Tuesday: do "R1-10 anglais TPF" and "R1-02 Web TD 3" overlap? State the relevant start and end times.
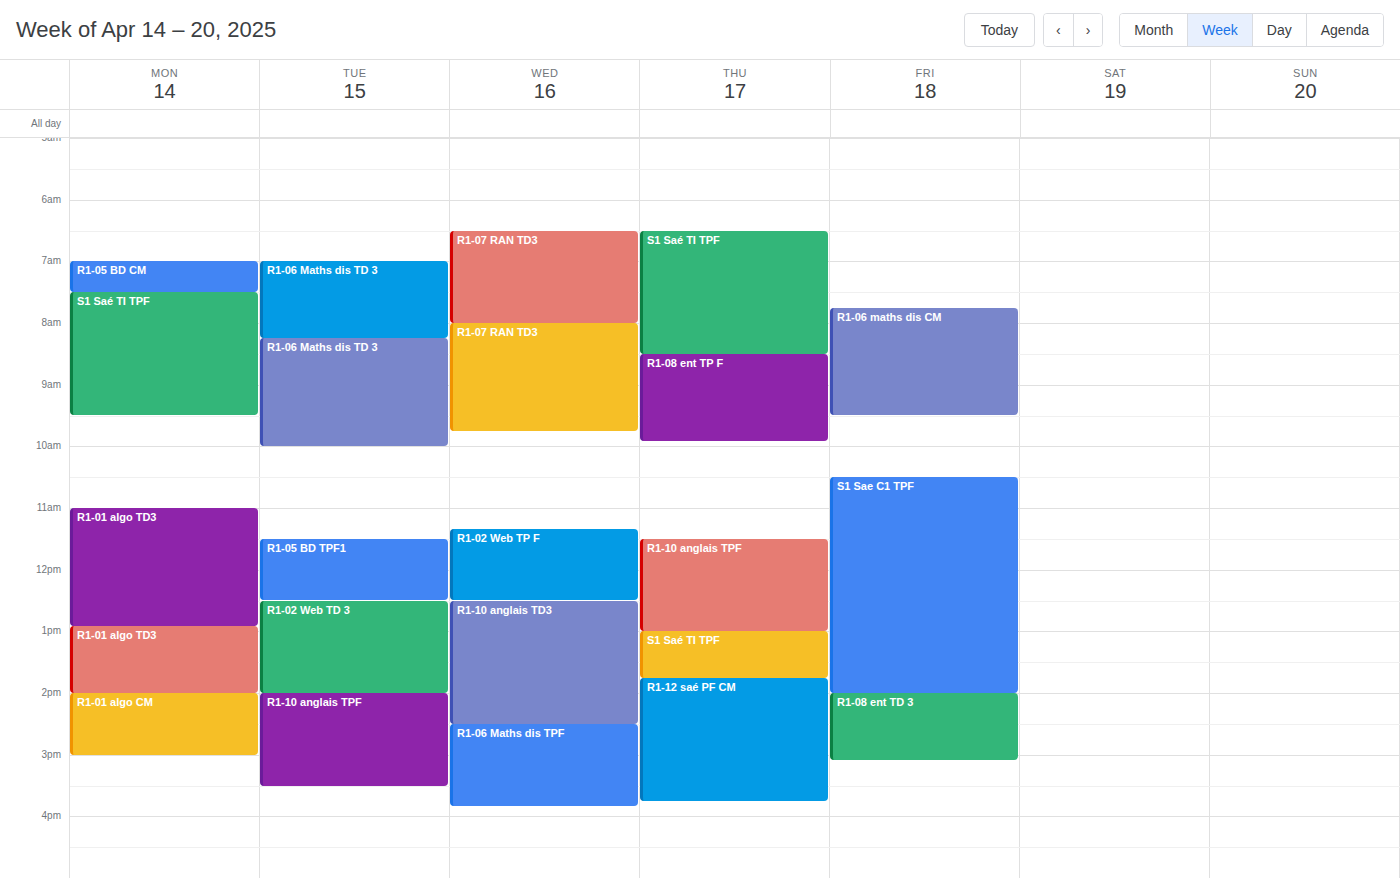
"R1-02 Web TD 3" ends at 2:00 PM, exactly when "R1-10 anglais TPF" starts -- they touch but do not overlap.